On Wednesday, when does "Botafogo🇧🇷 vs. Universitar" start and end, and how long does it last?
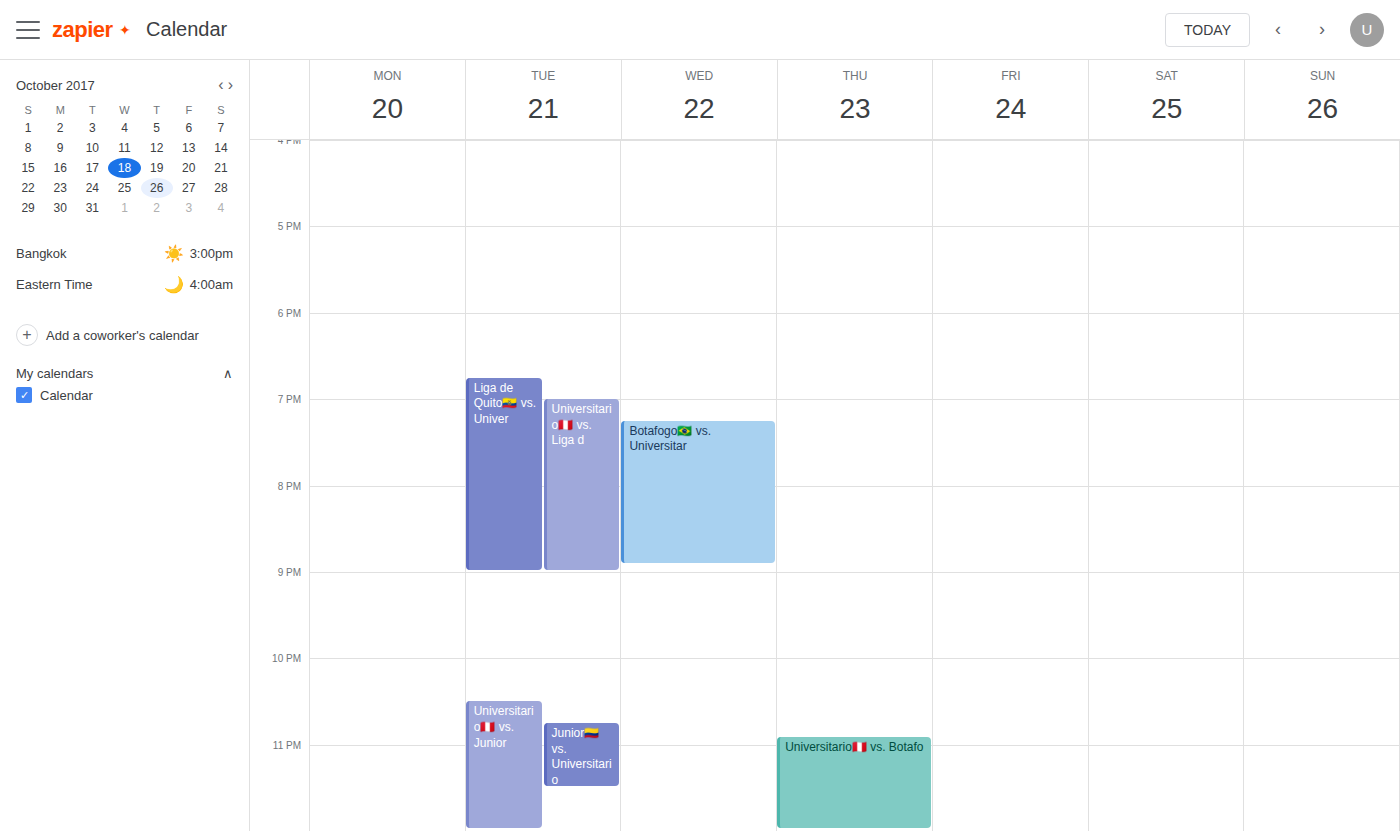
19:15 to 20:55, 1 hour 40 minutes